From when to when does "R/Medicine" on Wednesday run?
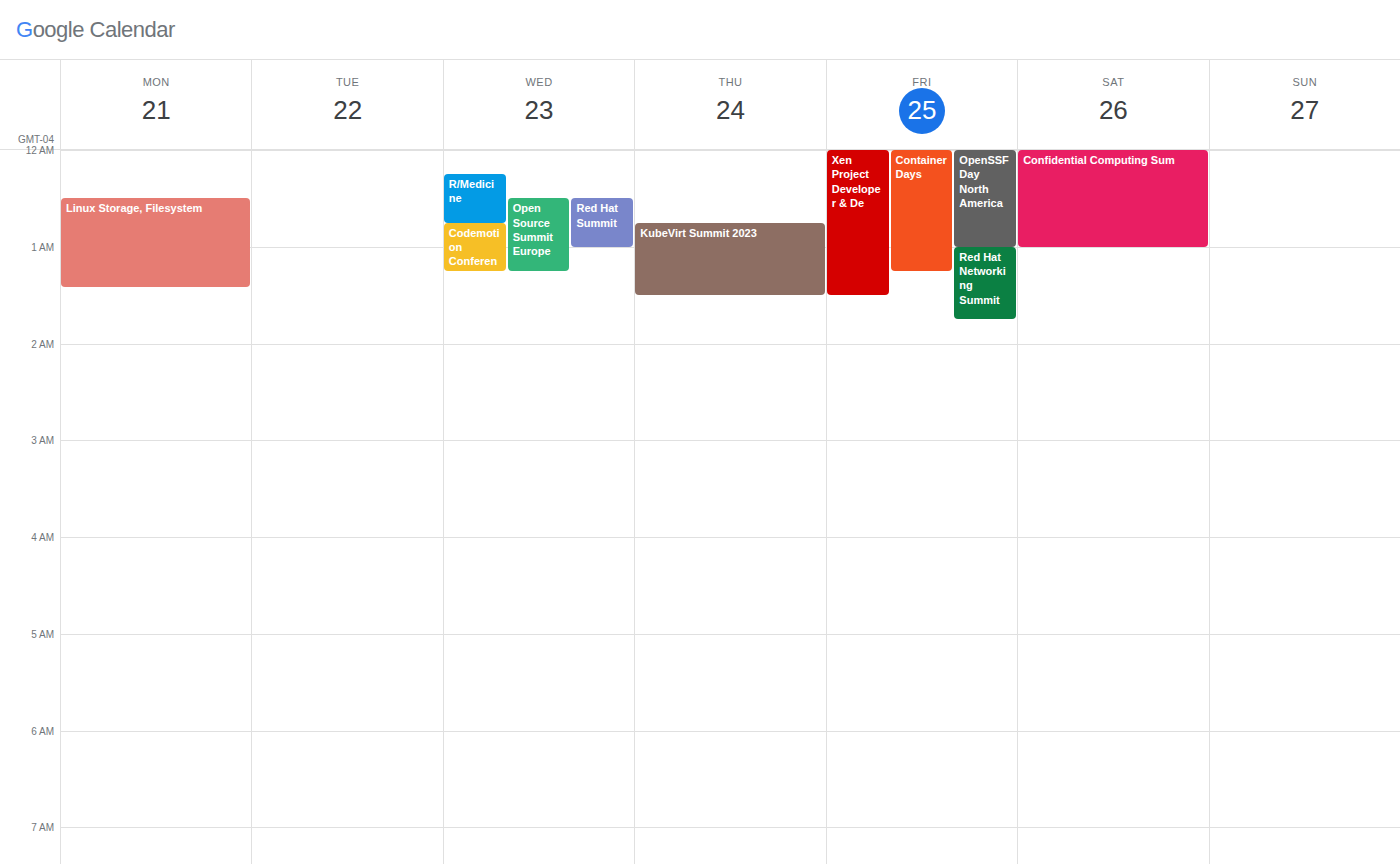
00:15 to 00:45